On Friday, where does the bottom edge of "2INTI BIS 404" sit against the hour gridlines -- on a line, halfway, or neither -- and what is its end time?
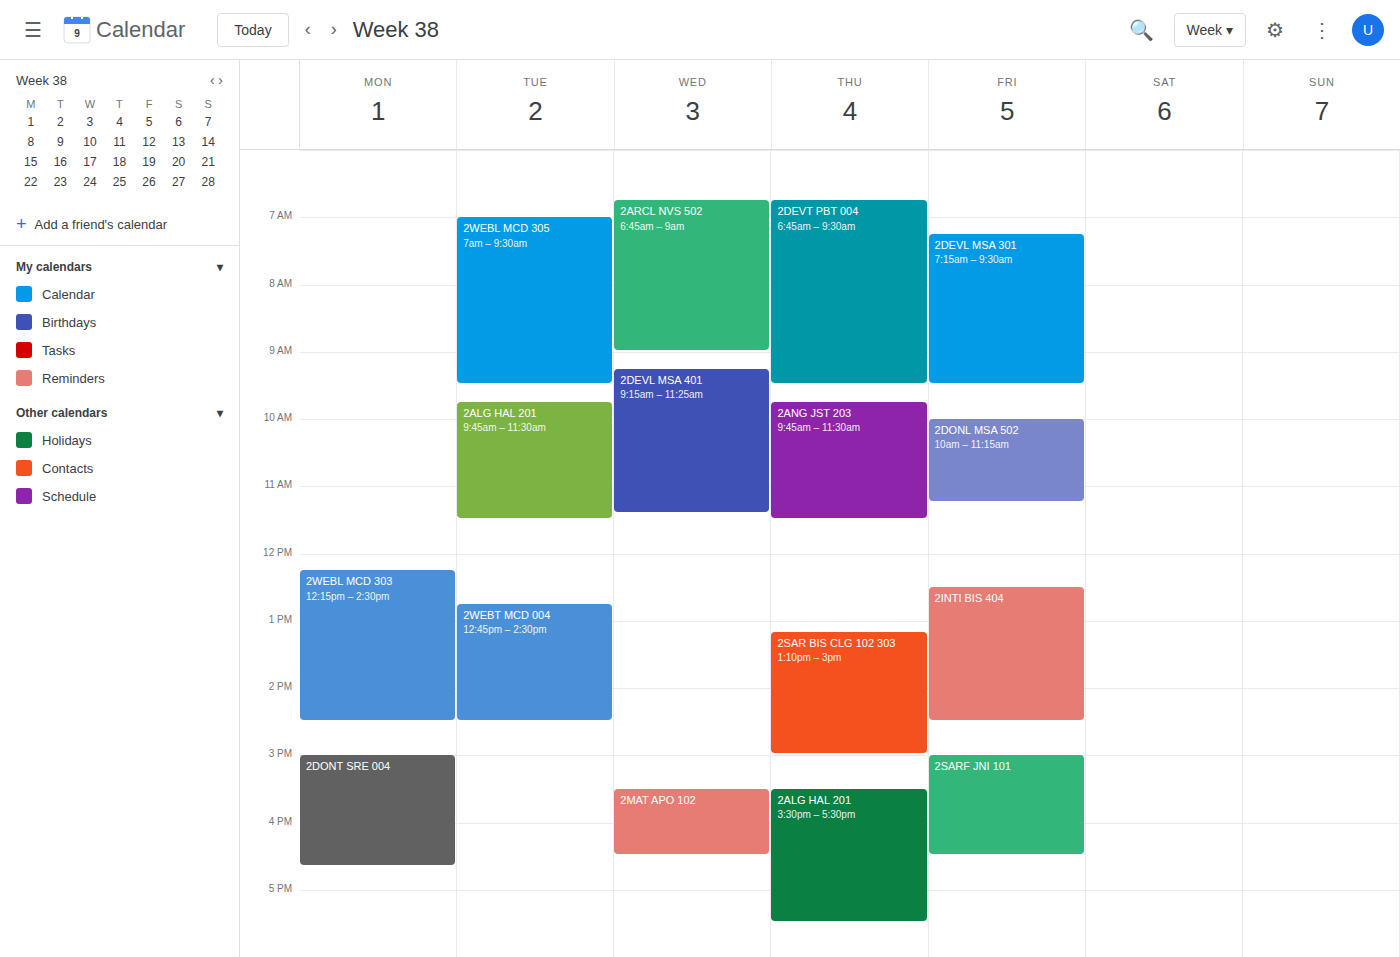
2:30 PM -- halfway between the 2 PM and 3 PM lines.